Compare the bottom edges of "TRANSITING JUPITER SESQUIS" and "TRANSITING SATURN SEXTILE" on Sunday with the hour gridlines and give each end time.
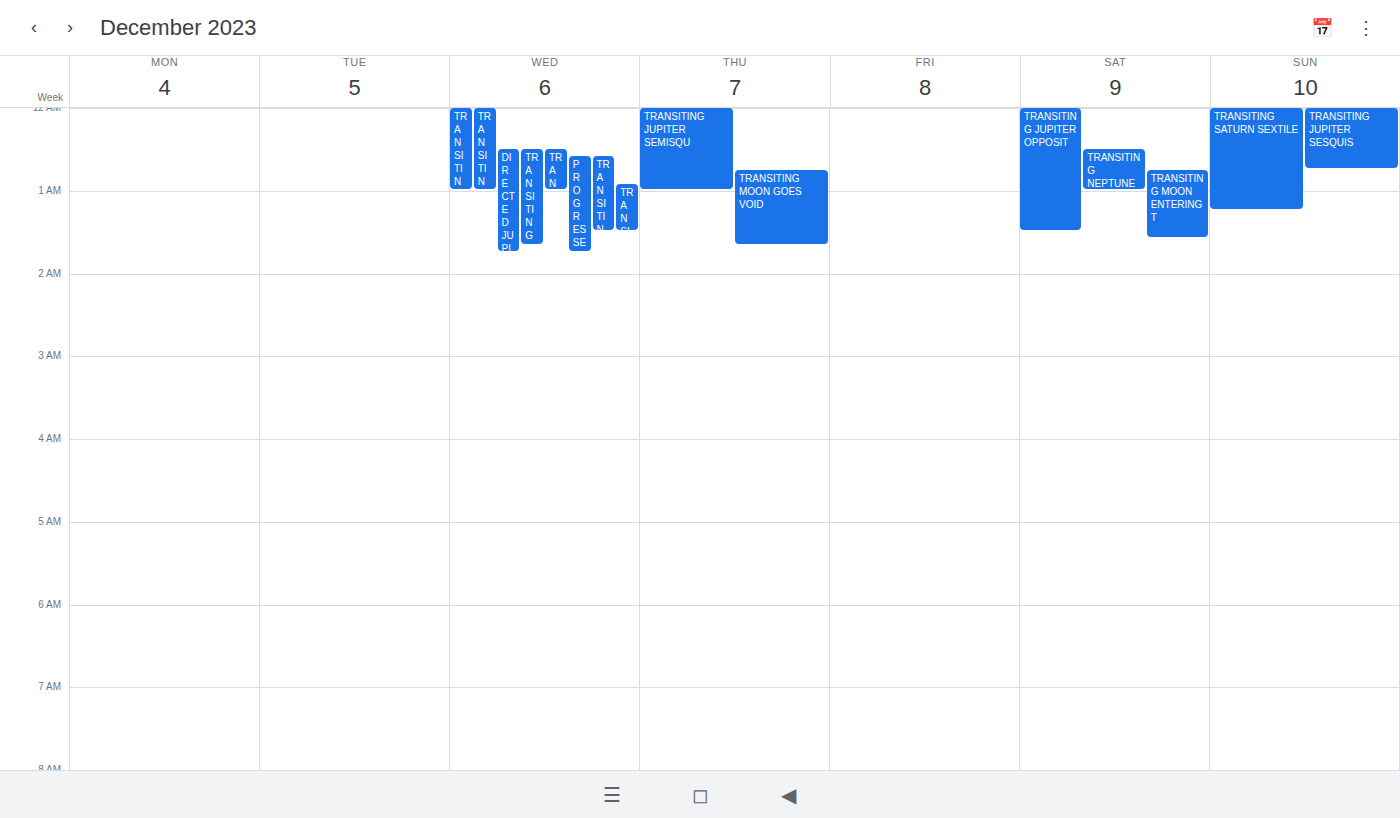
"TRANSITING JUPITER SESQUIS": 12:45 AM, neither: three quarters of the way from the 12 AM line to the 1 AM line. "TRANSITING SATURN SEXTILE": 1:15 AM, neither: a quarter of the way from the 1 AM line to the 2 AM line.